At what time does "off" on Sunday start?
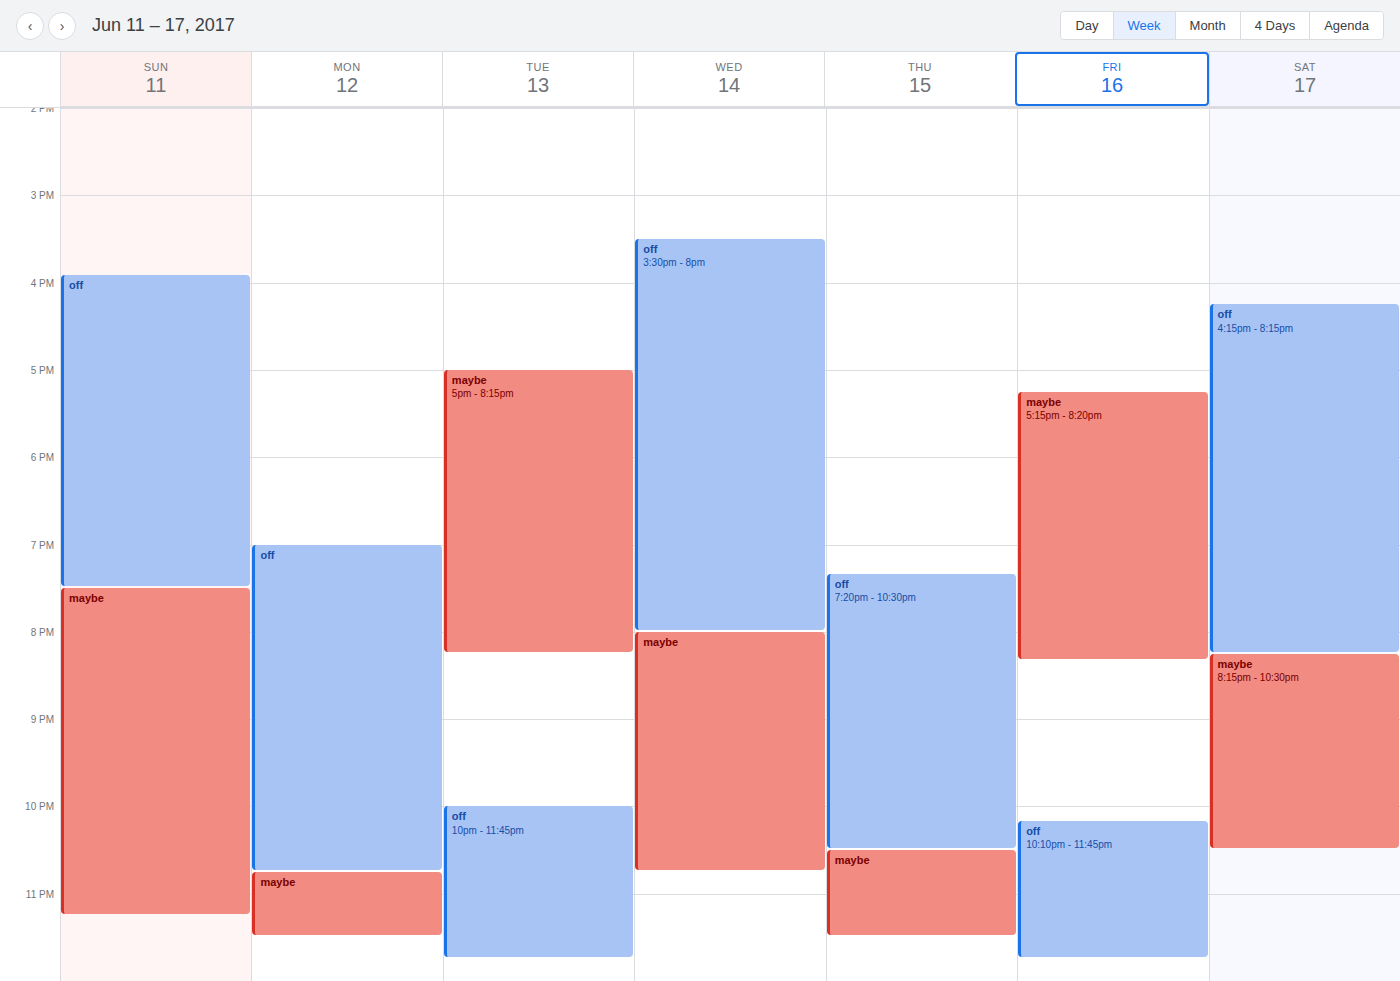
3:55 PM